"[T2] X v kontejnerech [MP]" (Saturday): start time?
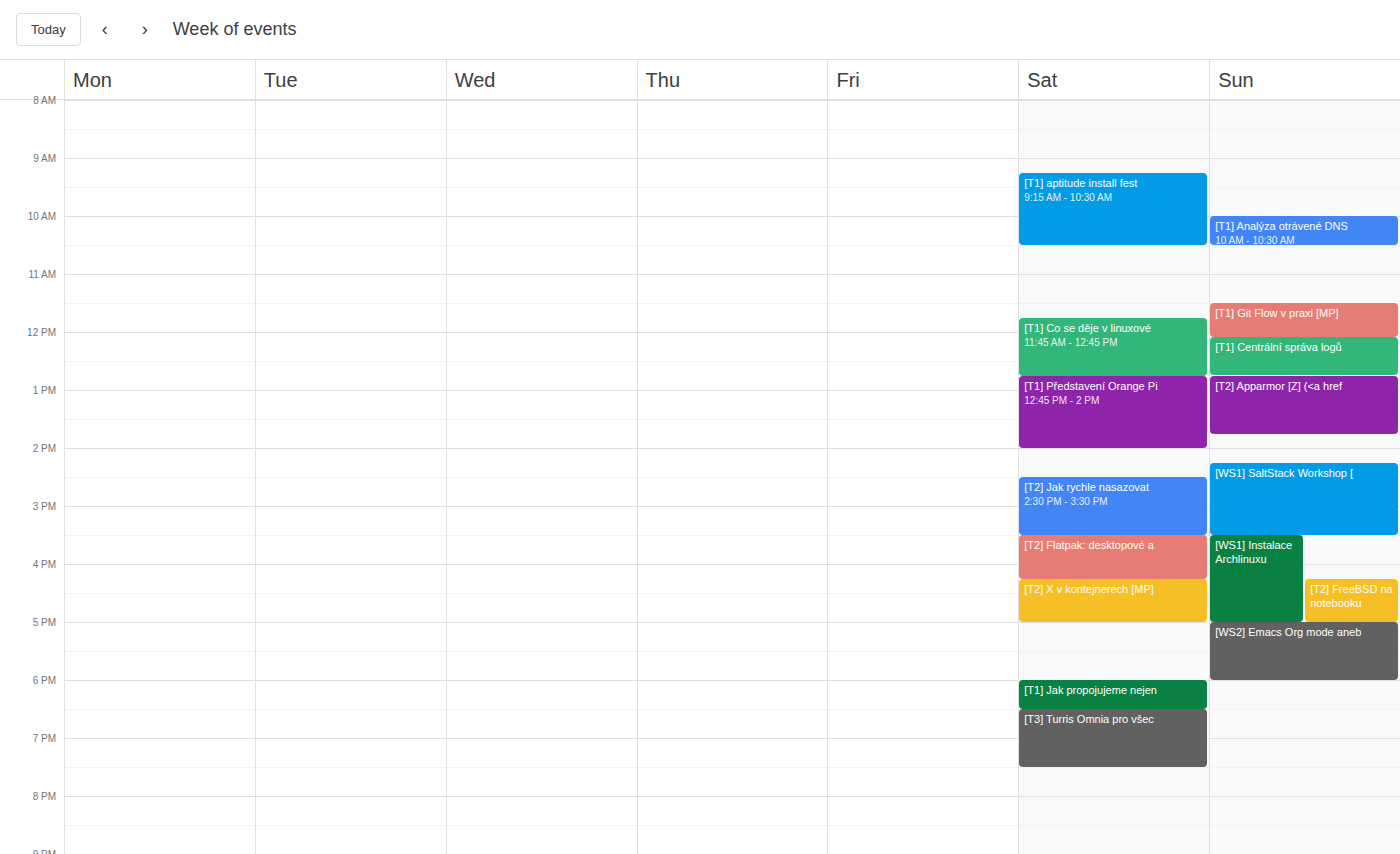
4:15 PM